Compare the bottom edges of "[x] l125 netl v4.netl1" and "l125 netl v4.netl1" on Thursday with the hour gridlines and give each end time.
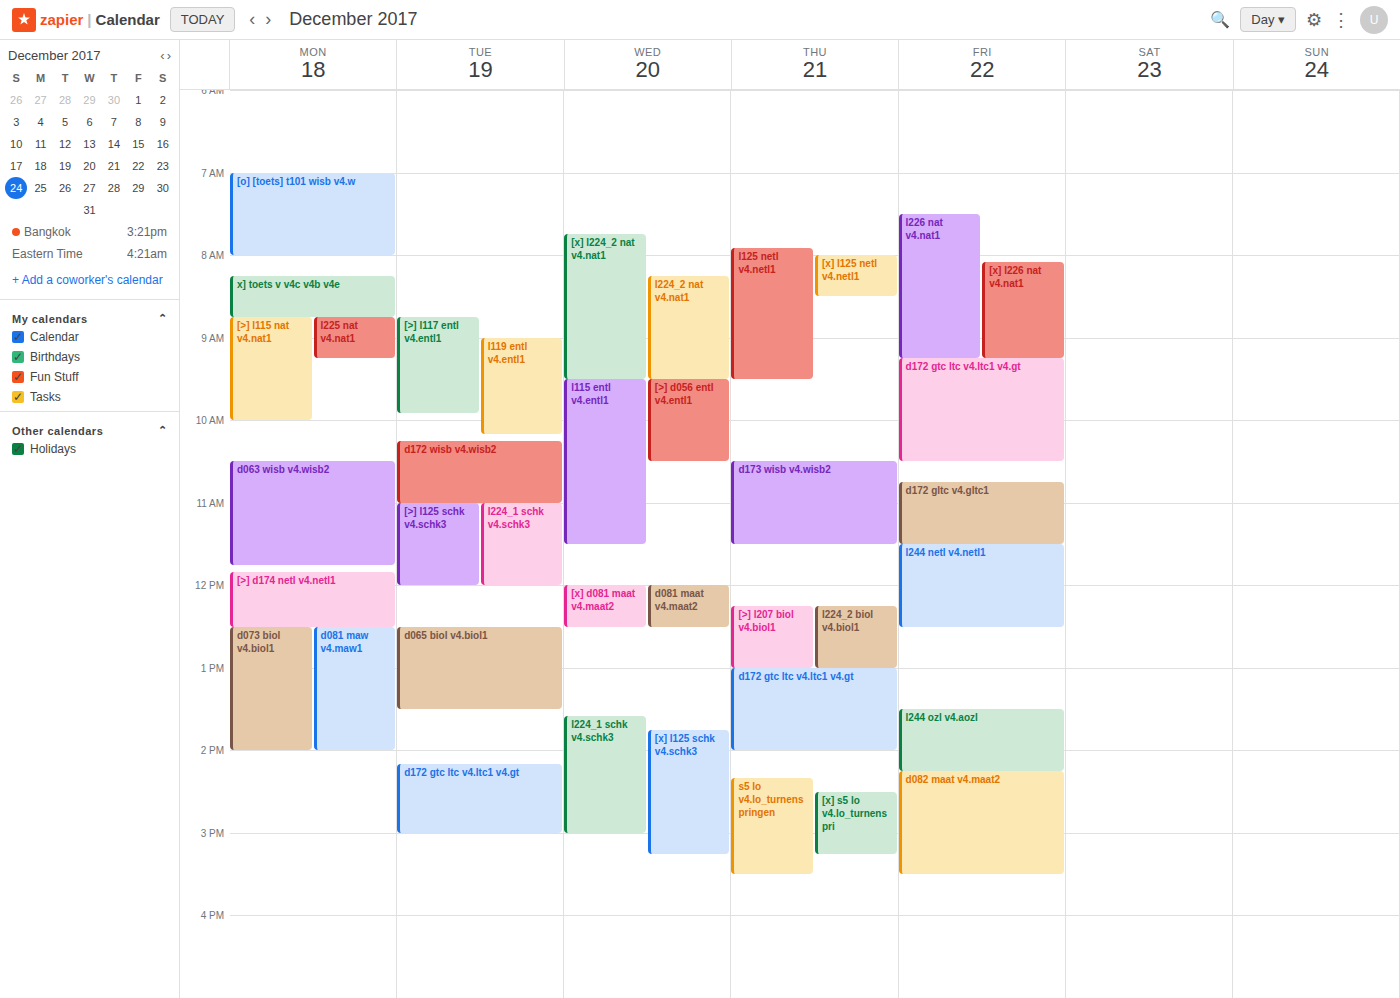
"[x] l125 netl v4.netl1": 8:30 AM, halfway between the 8 AM and 9 AM lines. "l125 netl v4.netl1": 9:30 AM, halfway between the 9 AM and 10 AM lines.